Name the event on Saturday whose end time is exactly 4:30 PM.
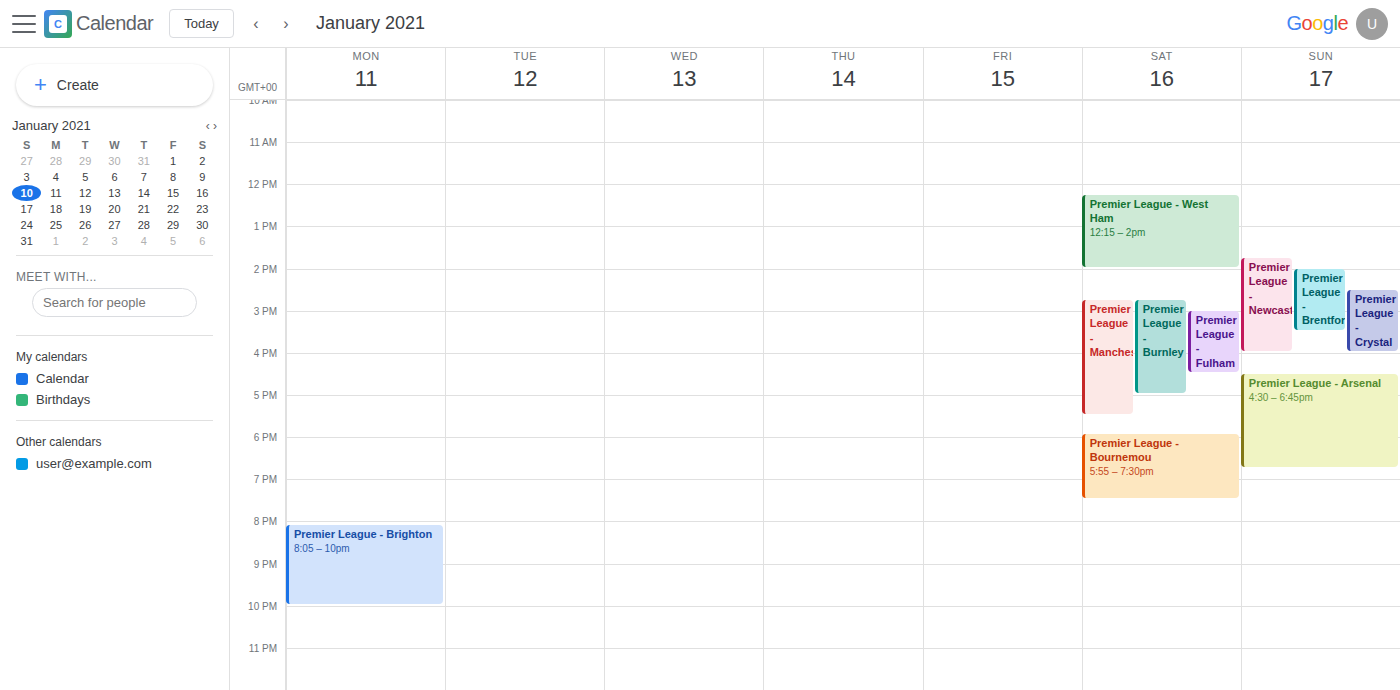
"Premier League - Fulham"